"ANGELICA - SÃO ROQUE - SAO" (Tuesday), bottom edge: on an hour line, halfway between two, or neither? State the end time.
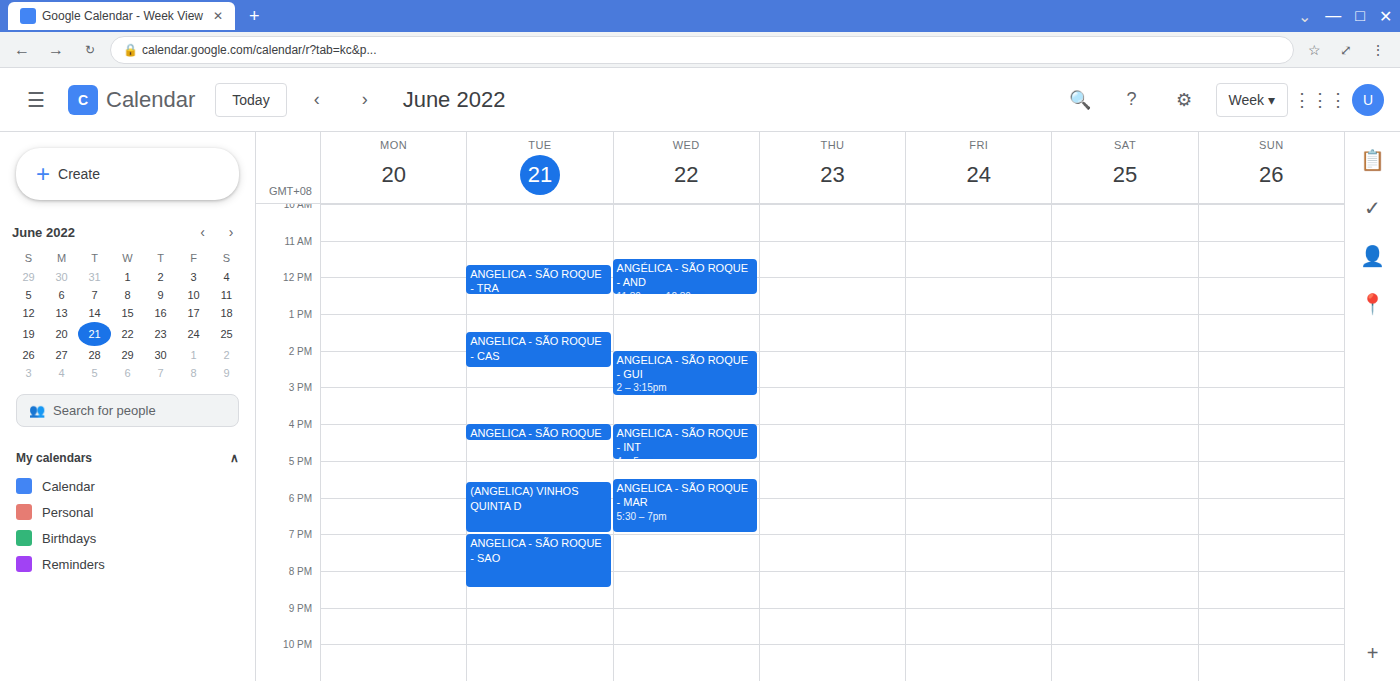
8:30 PM -- halfway between the 8 PM and 9 PM lines.